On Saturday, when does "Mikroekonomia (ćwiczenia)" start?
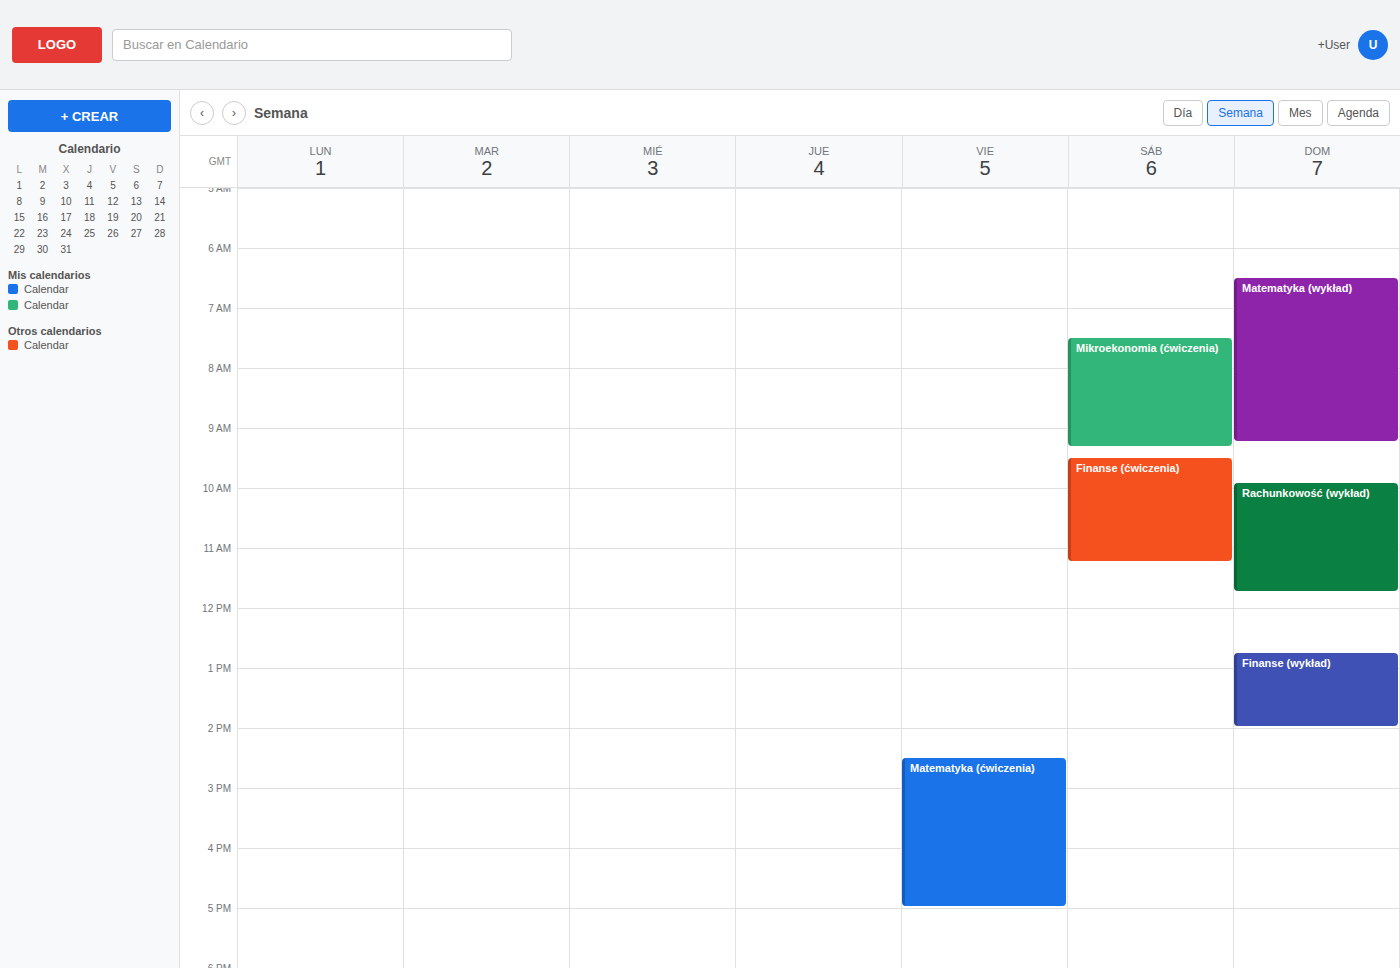
07:30